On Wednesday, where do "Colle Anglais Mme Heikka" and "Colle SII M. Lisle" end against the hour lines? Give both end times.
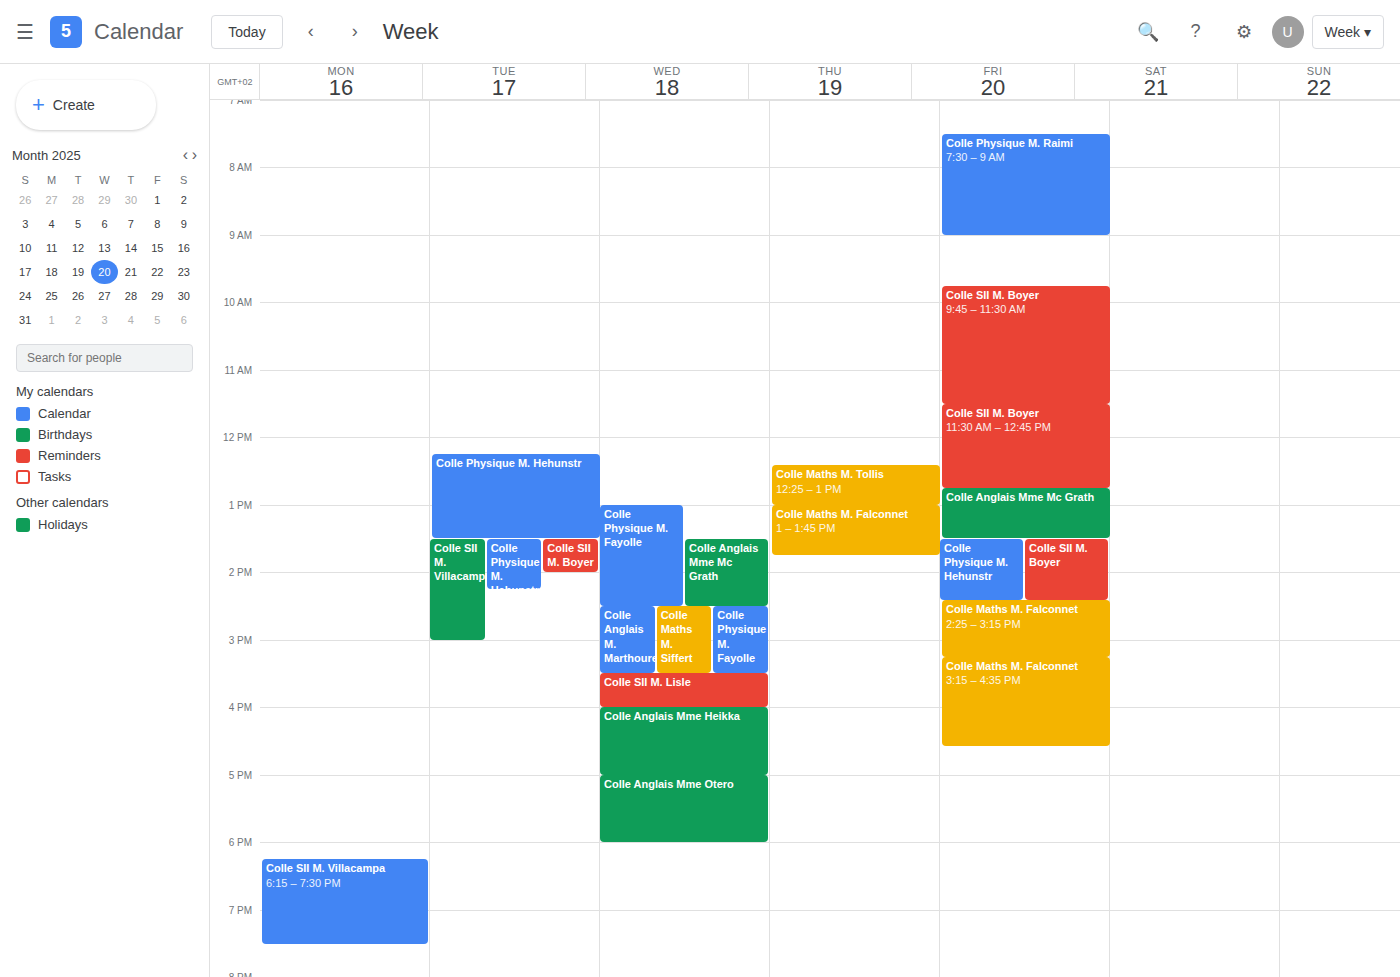
"Colle Anglais Mme Heikka": 5:00 PM, exactly on the 5 PM line. "Colle SII M. Lisle": 4:00 PM, exactly on the 4 PM line.